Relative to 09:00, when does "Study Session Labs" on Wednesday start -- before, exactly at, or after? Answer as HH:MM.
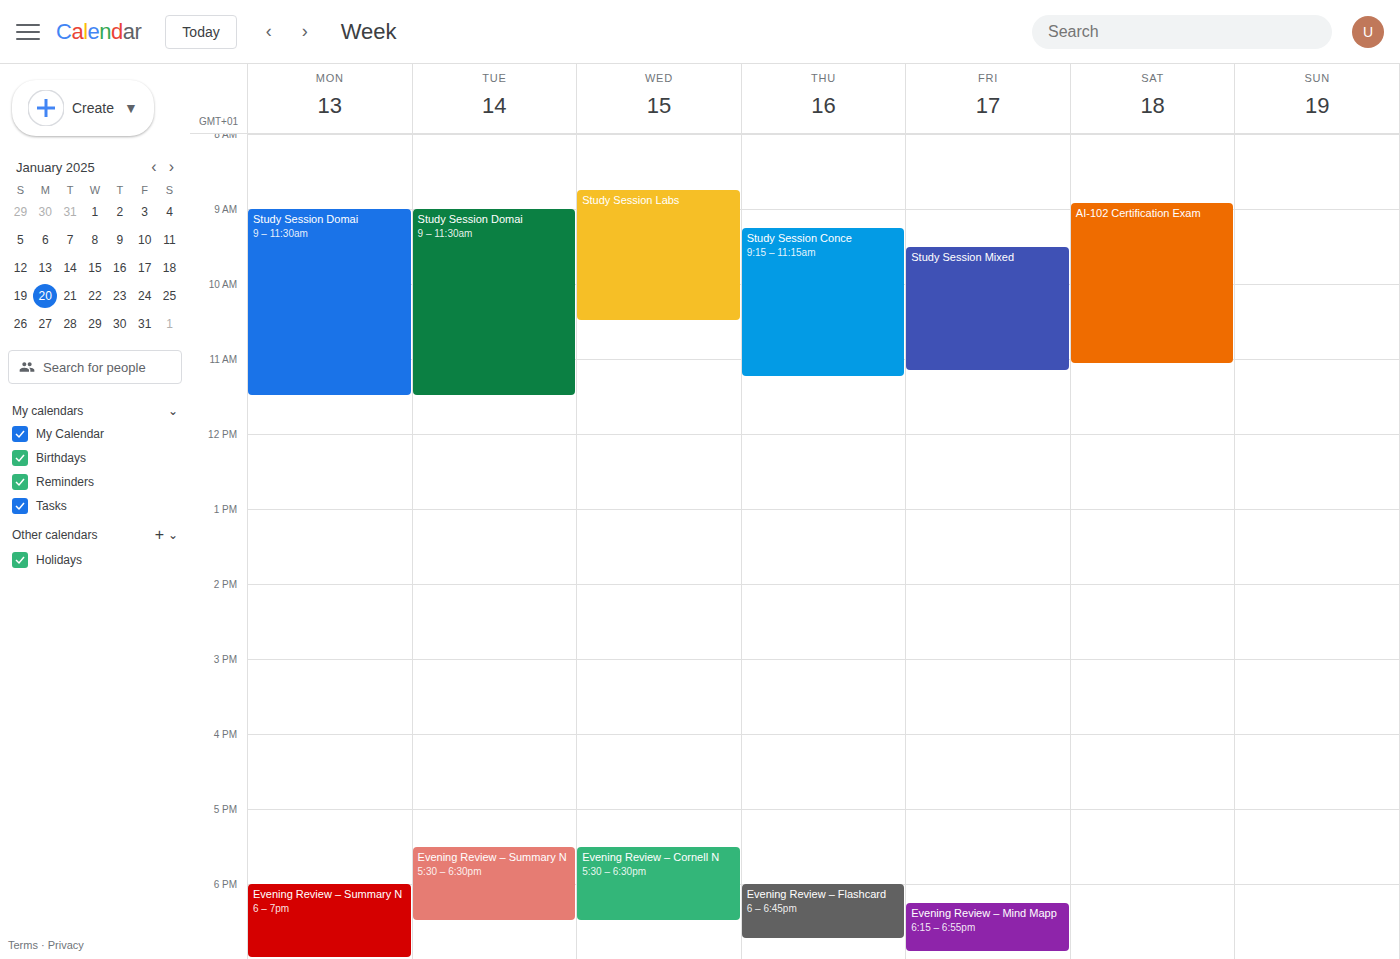
08:45 -- before 09:00, 15 minutes above the 09:00 line.